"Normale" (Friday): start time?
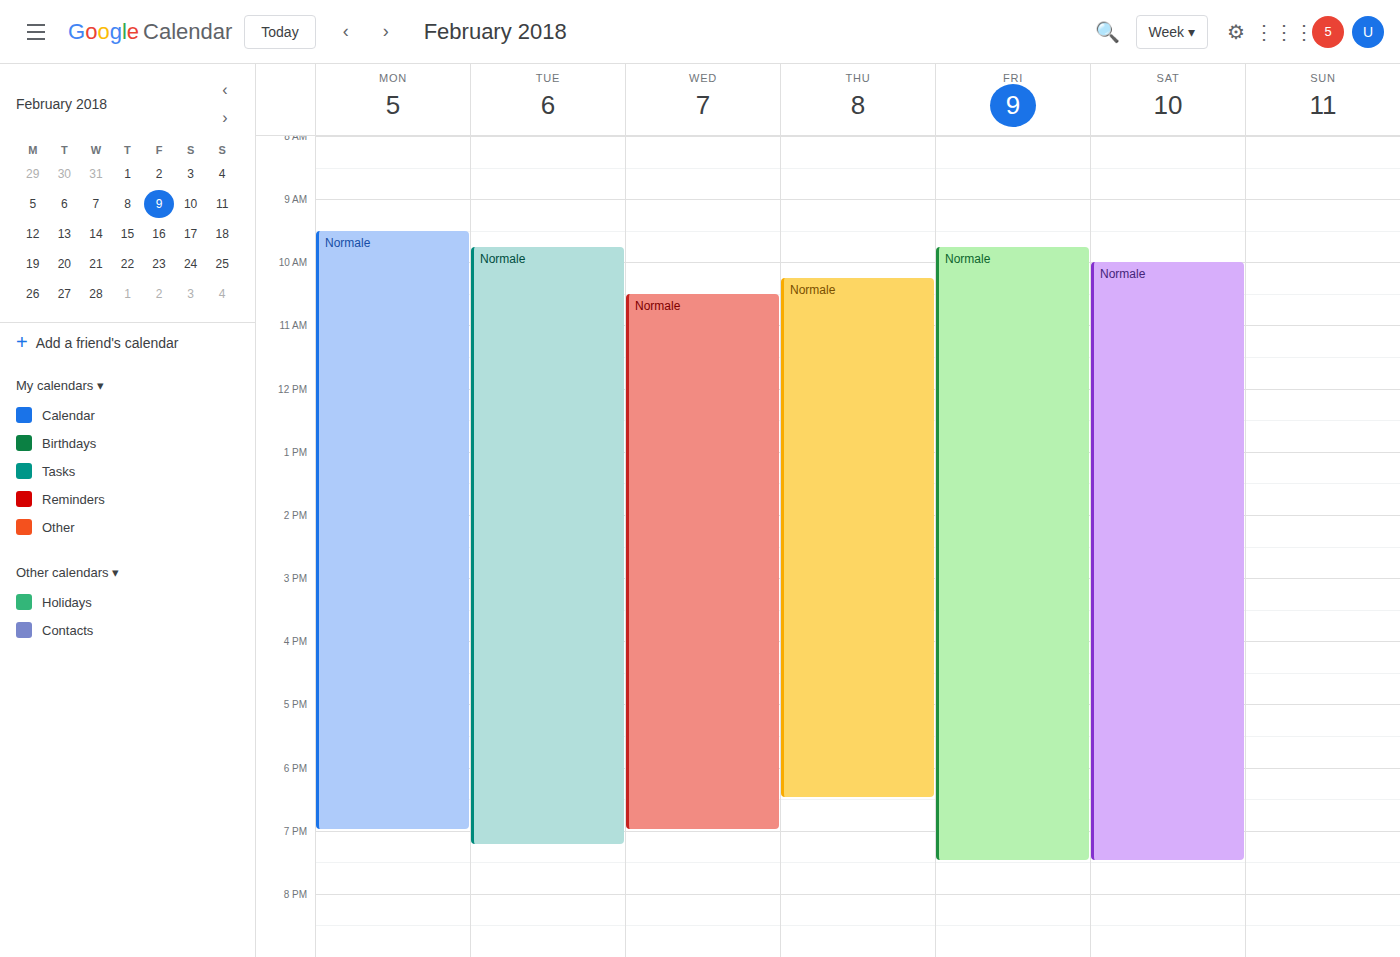
9:45 AM